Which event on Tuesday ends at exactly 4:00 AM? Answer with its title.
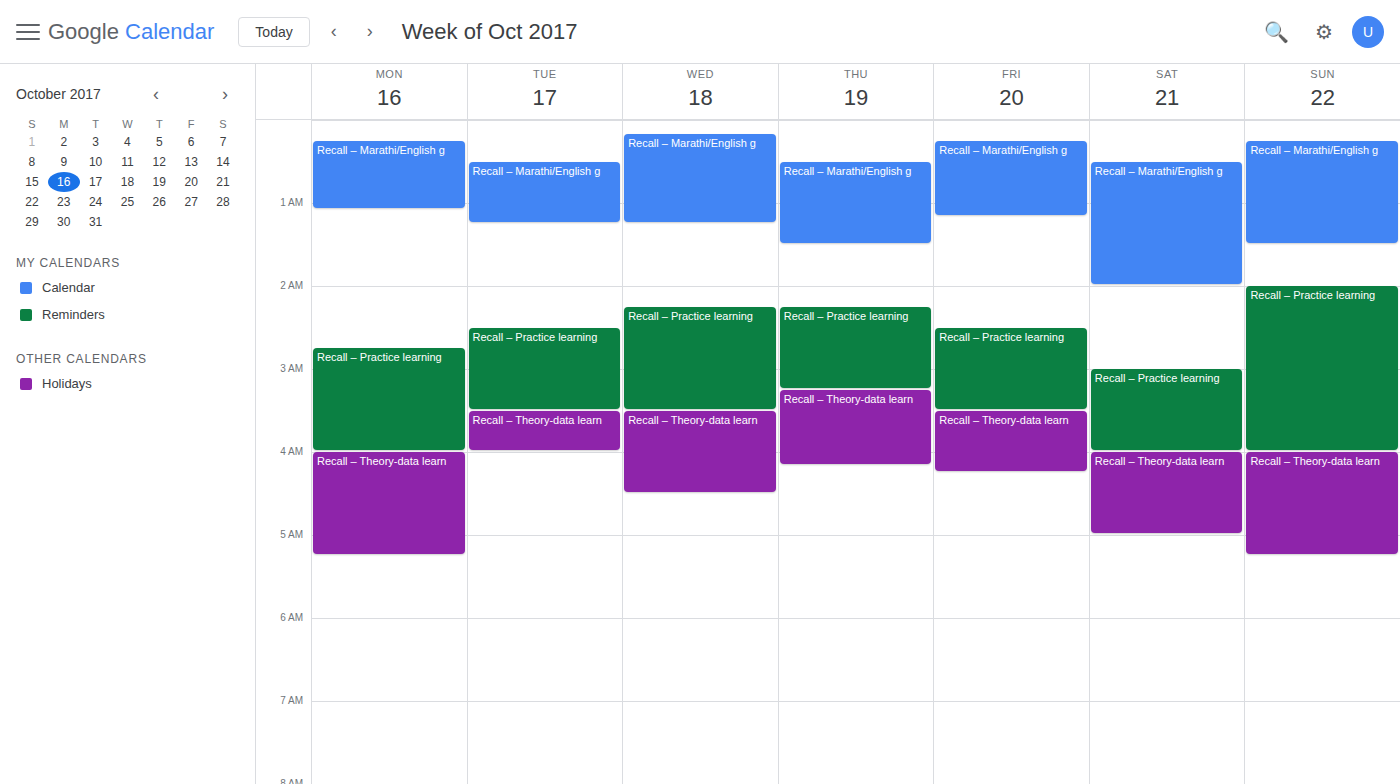
"Recall – Theory-data learn"